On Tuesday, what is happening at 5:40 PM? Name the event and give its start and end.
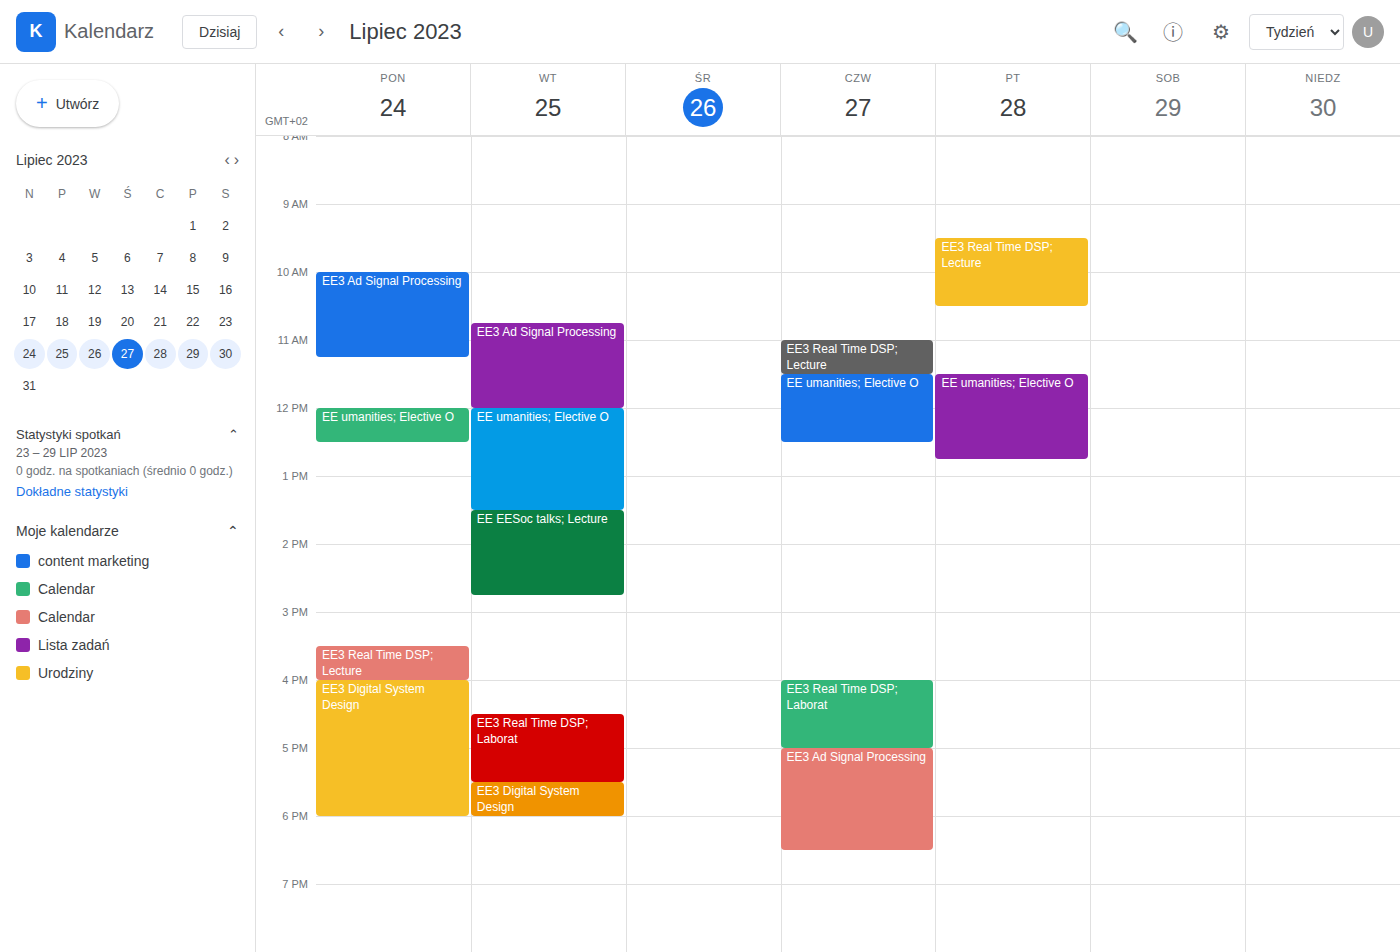
"EE3 Digital System Design", 5:30 PM to 6:00 PM